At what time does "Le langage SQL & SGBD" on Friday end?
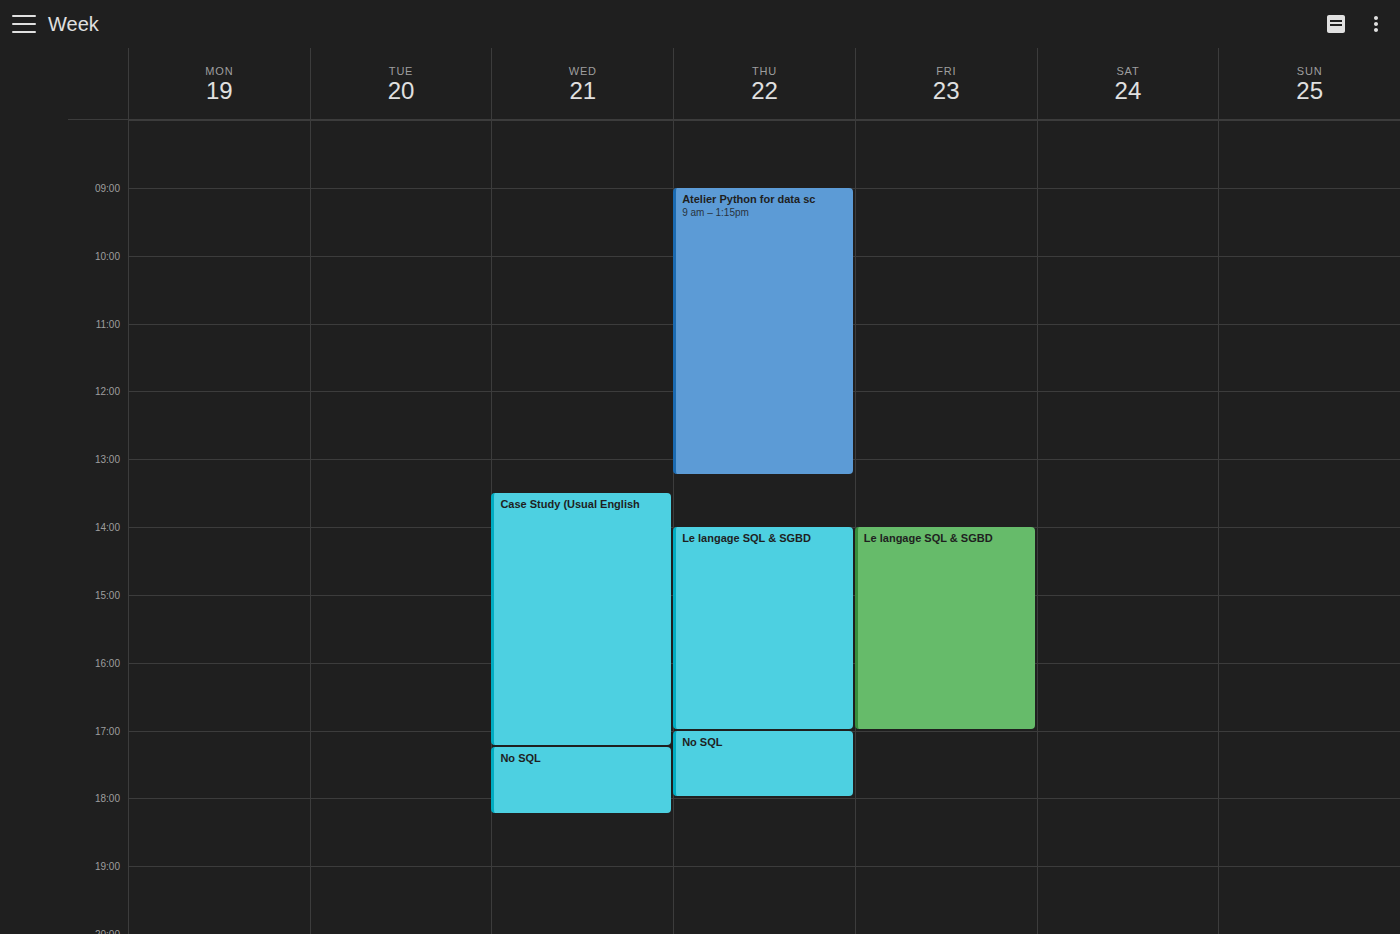
5:00 PM